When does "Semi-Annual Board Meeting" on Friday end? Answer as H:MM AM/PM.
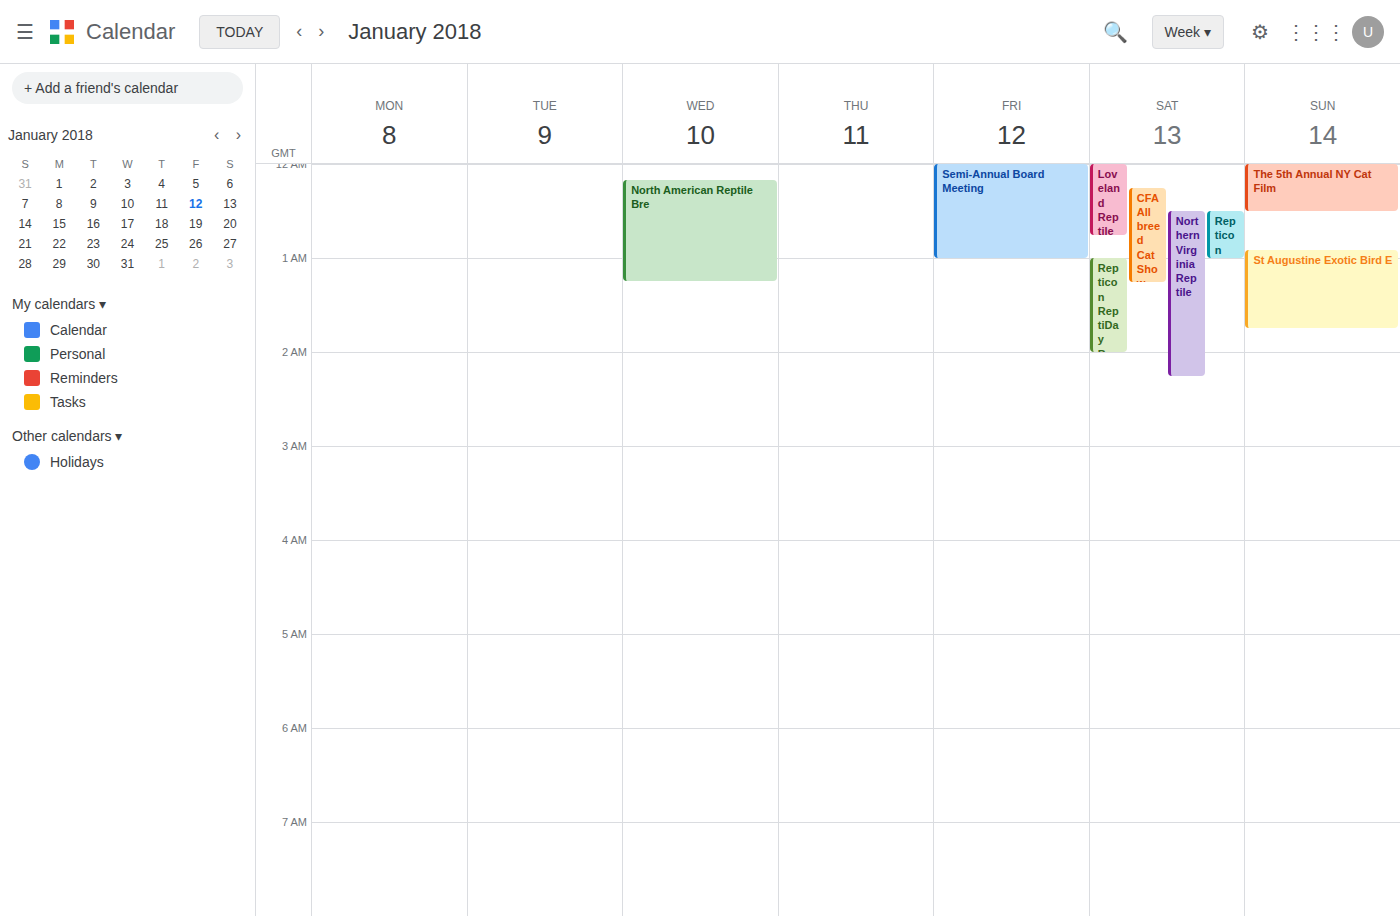
1:00 AM